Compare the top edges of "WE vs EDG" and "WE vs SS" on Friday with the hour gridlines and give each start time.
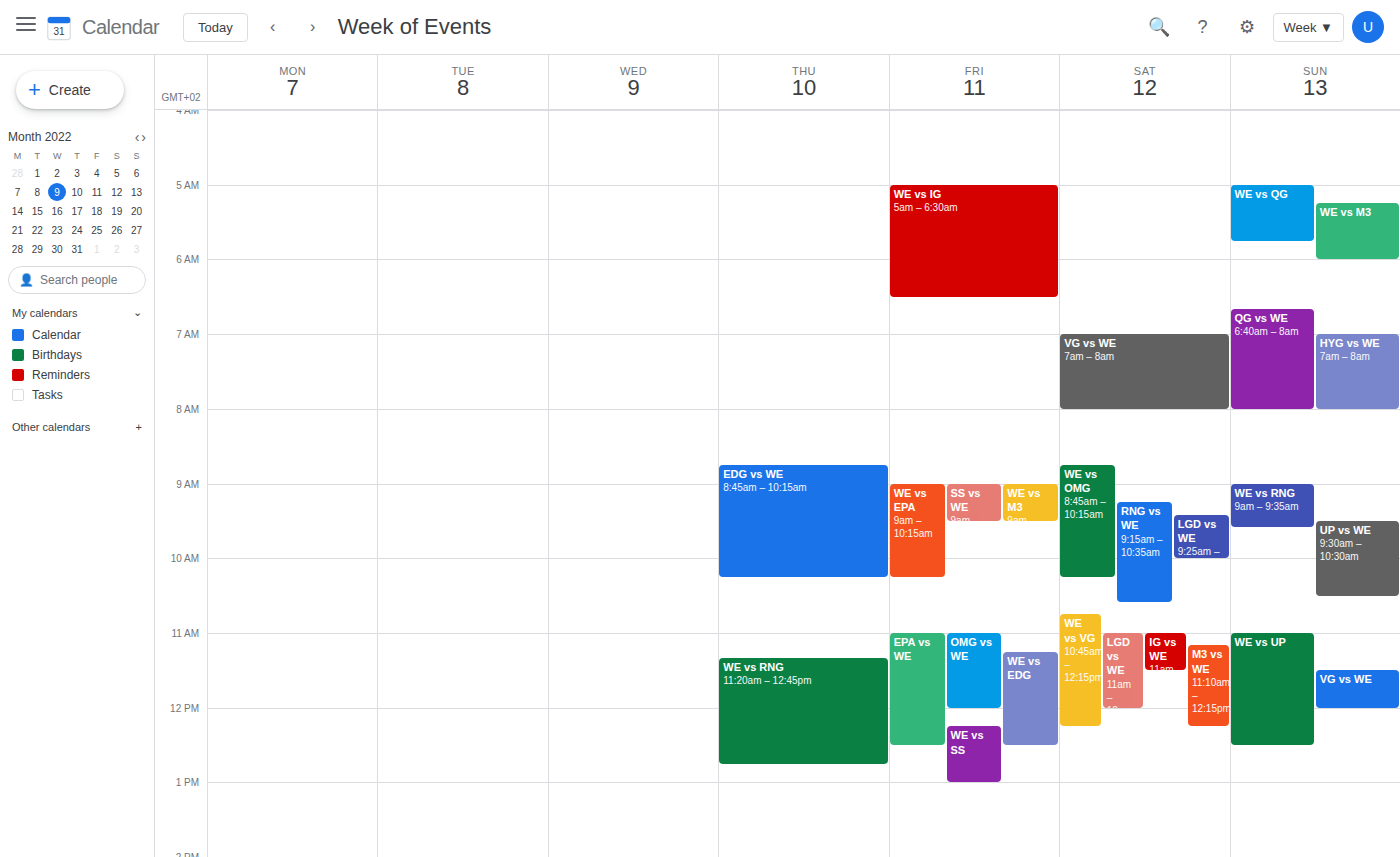
"WE vs EDG": 11:15 AM, neither: a quarter of the way from the 11 AM line to the 12 PM line. "WE vs SS": 12:15 PM, neither: a quarter of the way from the 12 PM line to the 1 PM line.